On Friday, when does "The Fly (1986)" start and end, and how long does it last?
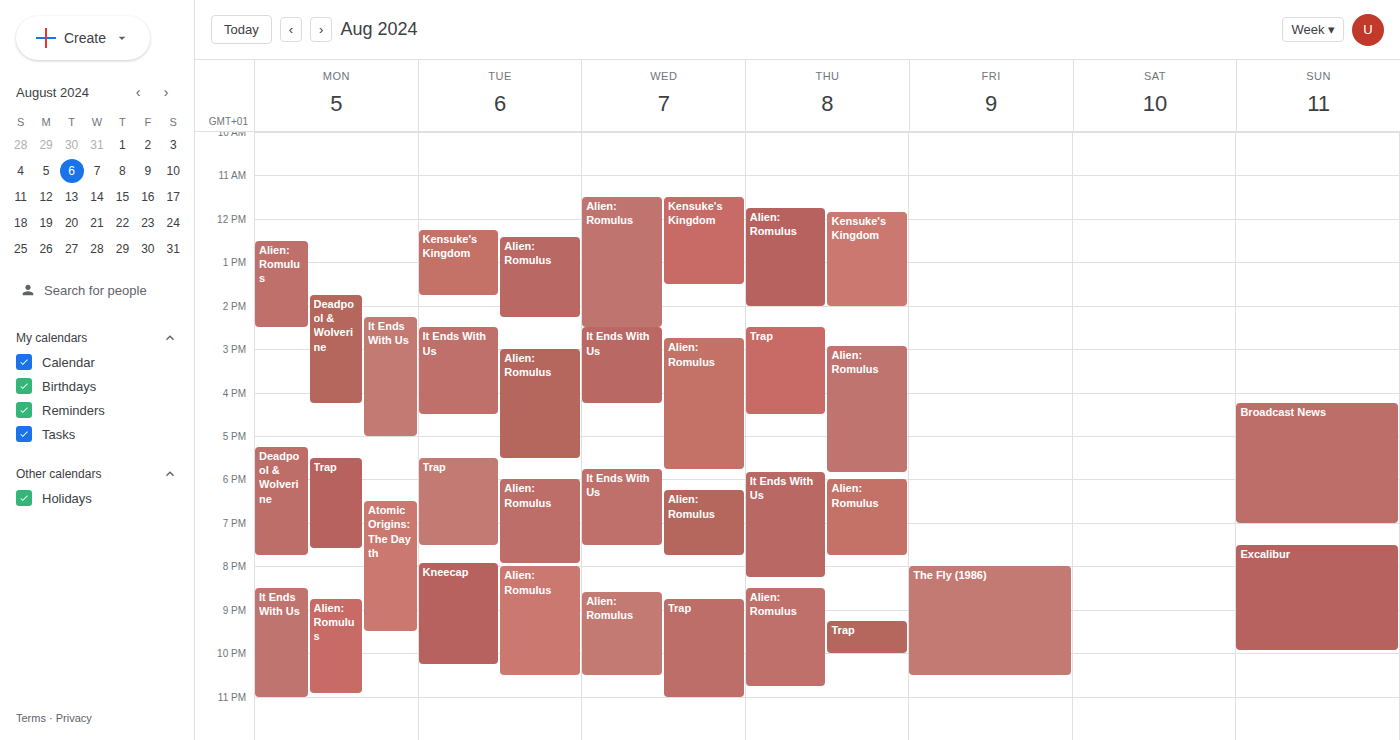
8:00 PM to 10:30 PM, 2 hours 30 minutes